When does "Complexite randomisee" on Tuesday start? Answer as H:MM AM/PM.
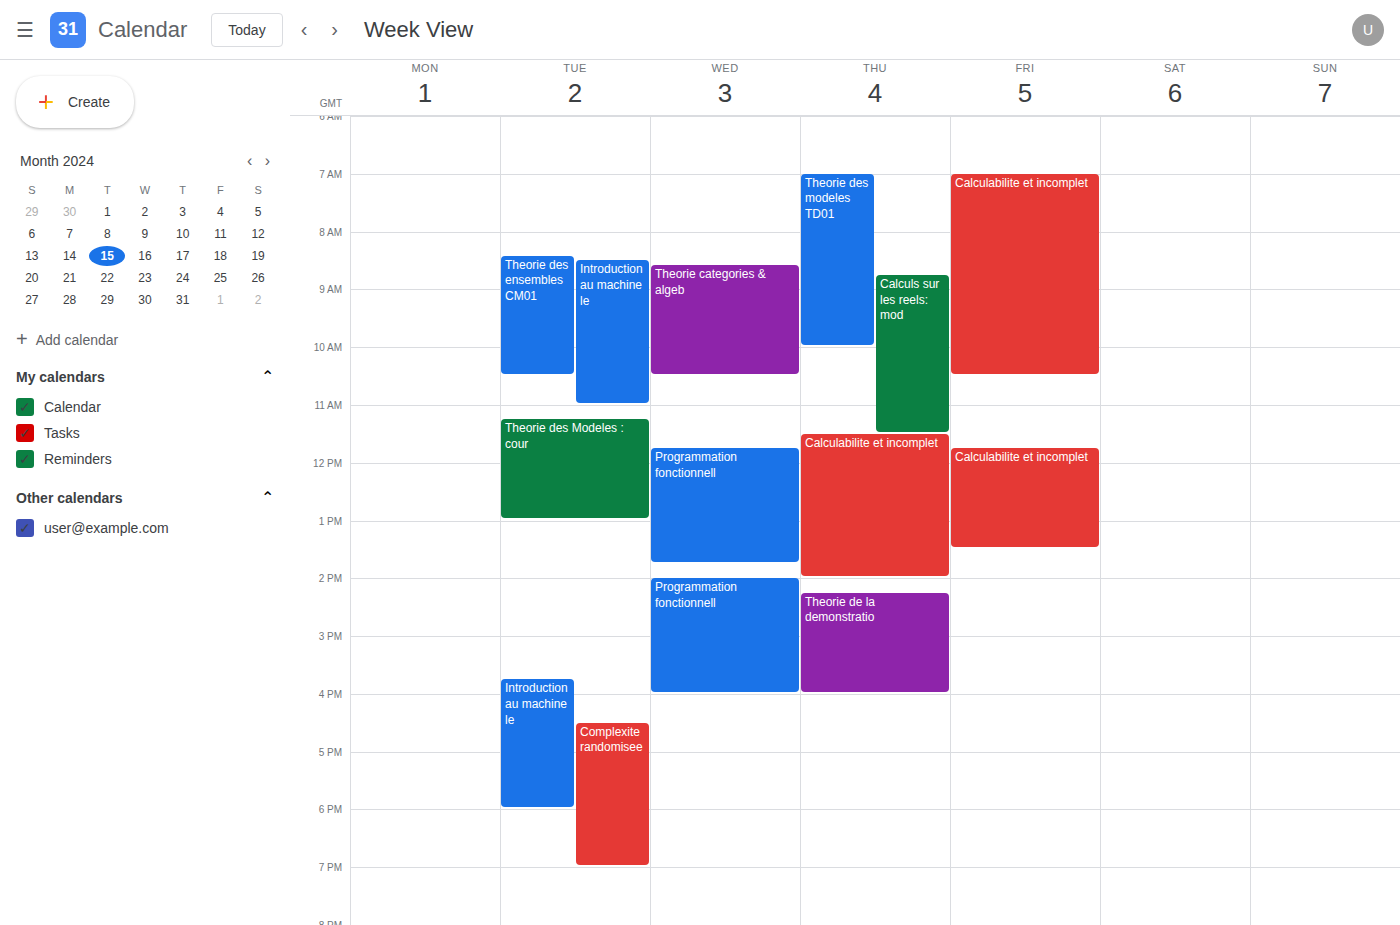
4:30 PM